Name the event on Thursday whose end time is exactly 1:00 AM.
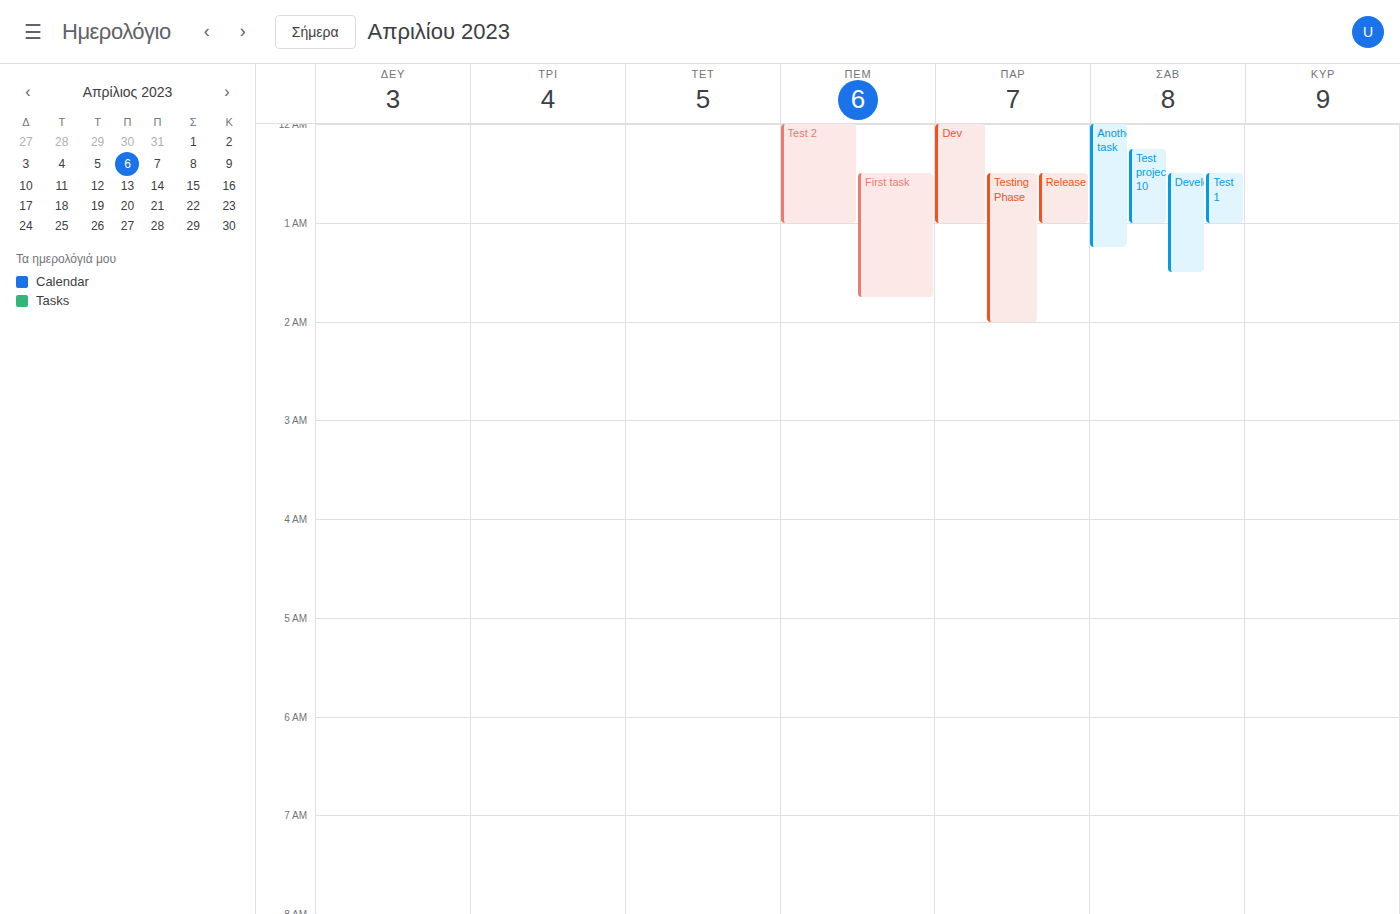
"Test 2"